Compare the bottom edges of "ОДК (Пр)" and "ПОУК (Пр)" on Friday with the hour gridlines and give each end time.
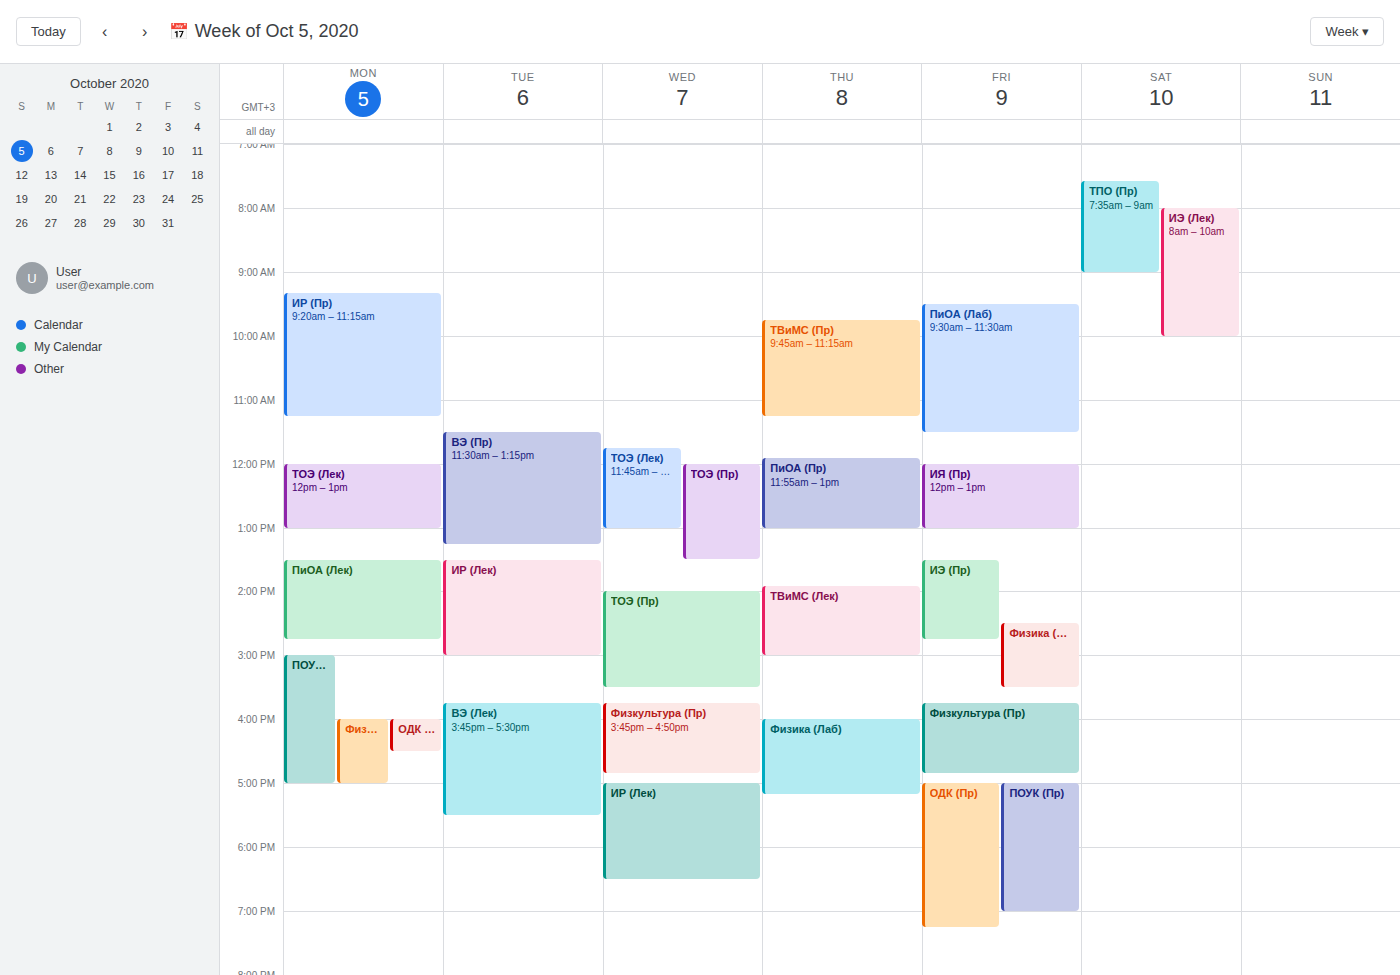
"ОДК (Пр)": 7:15 PM, neither: a quarter of the way from the 7 PM line to the 8 PM line. "ПОУК (Пр)": 7:00 PM, exactly on the 7 PM line.